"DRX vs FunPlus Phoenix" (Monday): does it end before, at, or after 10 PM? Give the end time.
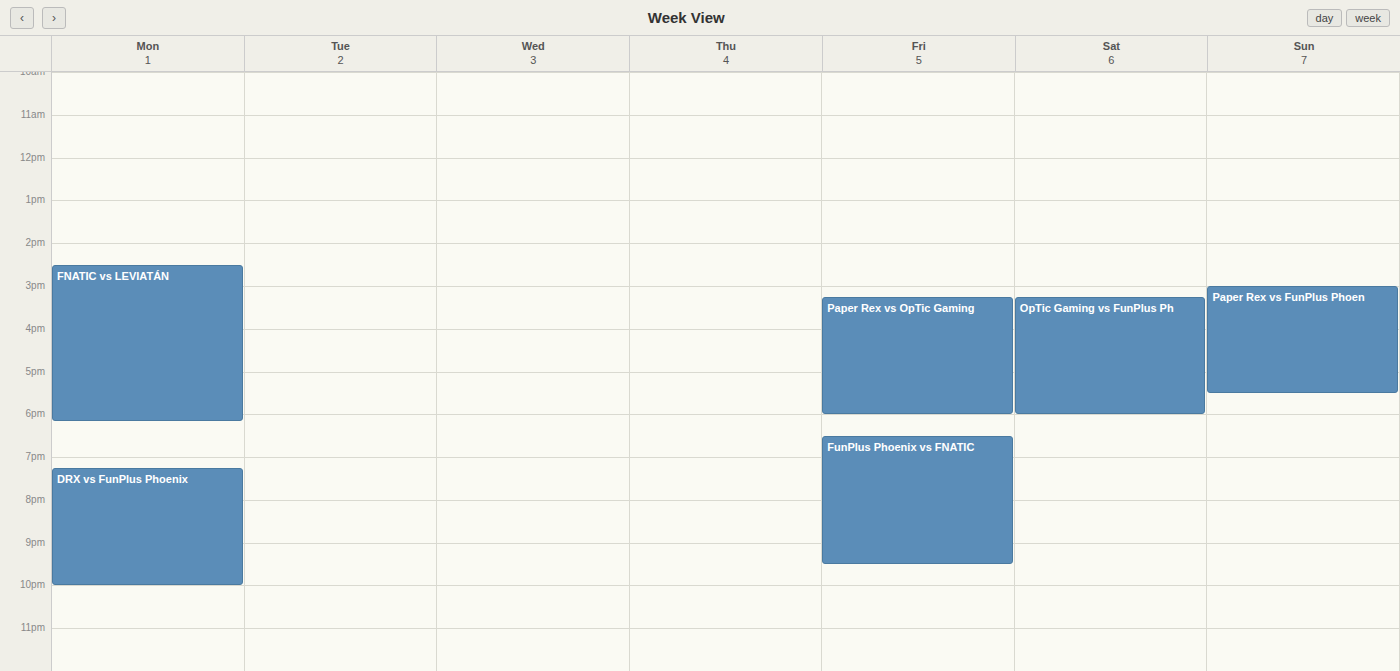
10:00 PM -- exactly at 10 PM, on the 10 PM line.